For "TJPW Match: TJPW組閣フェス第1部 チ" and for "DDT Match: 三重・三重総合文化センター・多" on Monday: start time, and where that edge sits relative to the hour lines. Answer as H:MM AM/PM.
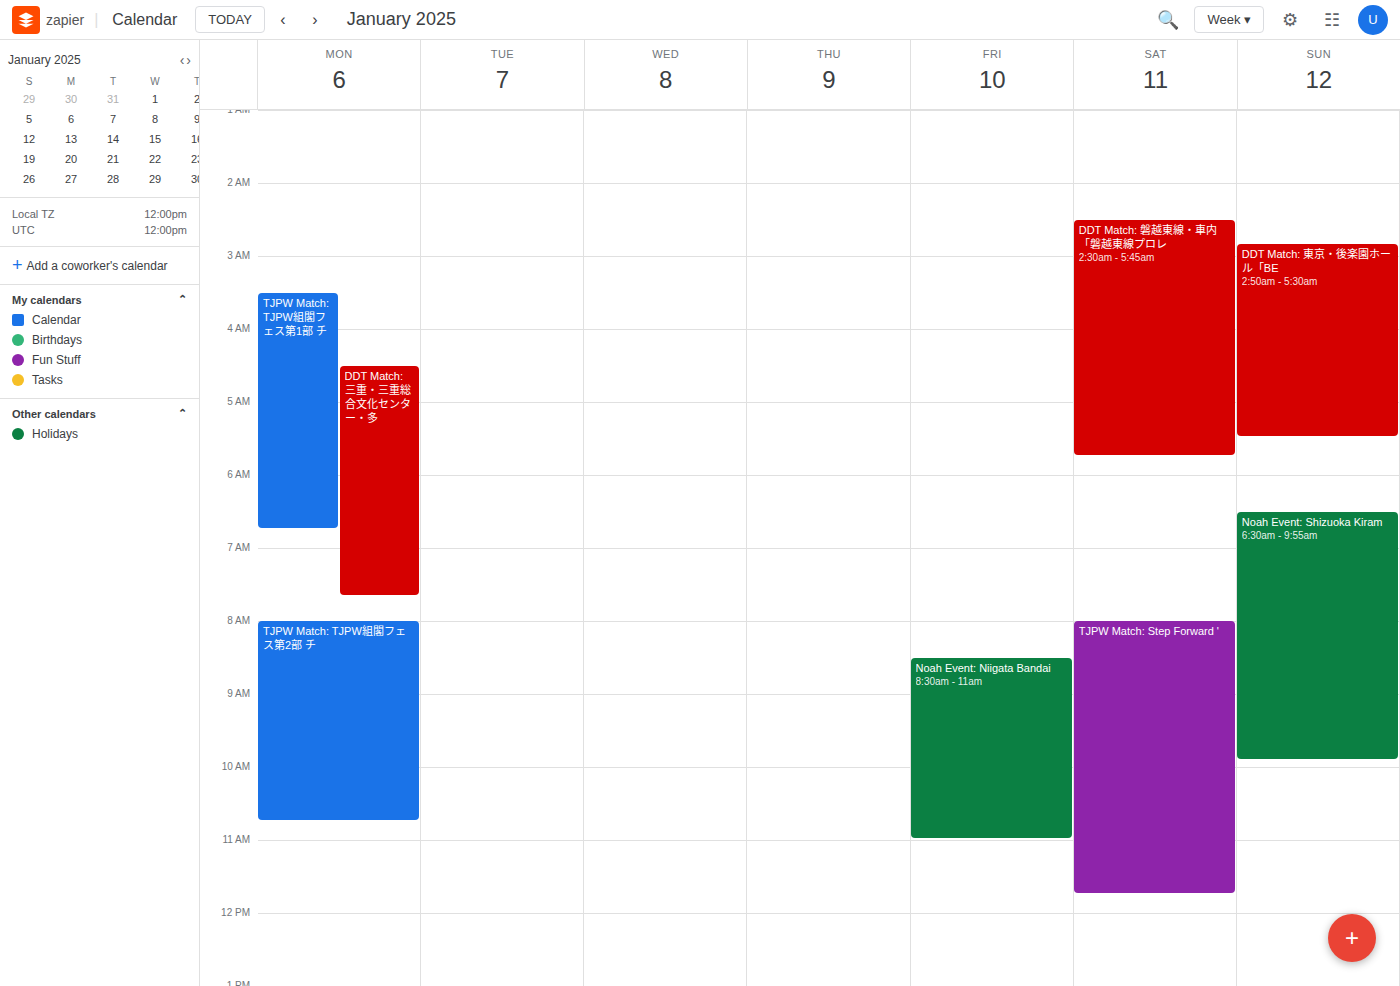
"TJPW Match: TJPW組閣フェス第1部 チ": 3:30 AM, halfway between the 3 AM and 4 AM lines. "DDT Match: 三重・三重総合文化センター・多": 4:30 AM, halfway between the 4 AM and 5 AM lines.